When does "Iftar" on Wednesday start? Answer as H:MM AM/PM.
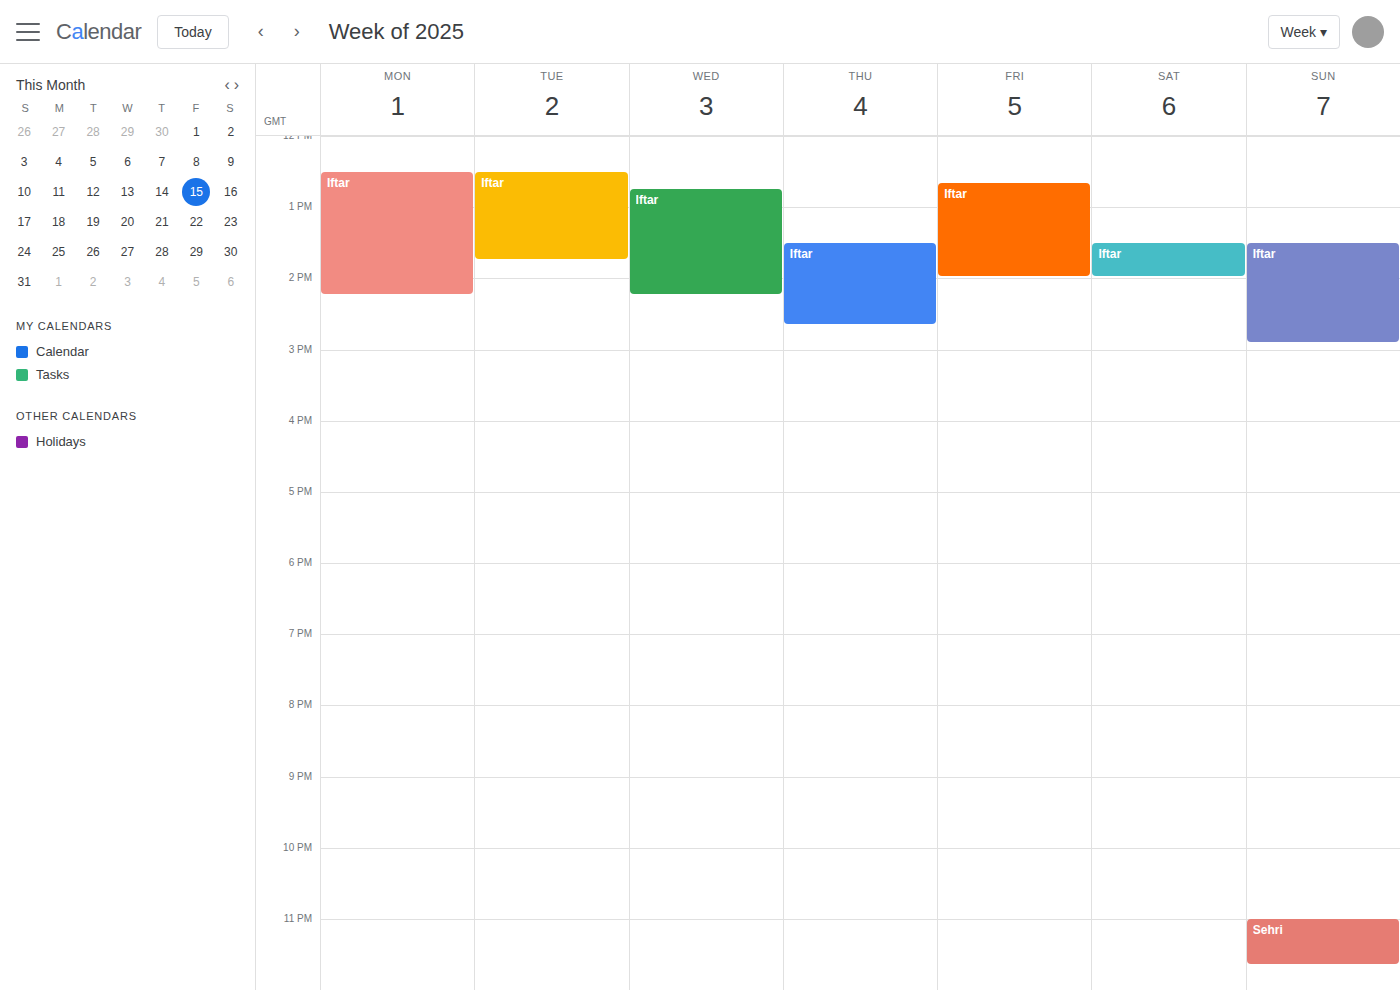
12:45 PM